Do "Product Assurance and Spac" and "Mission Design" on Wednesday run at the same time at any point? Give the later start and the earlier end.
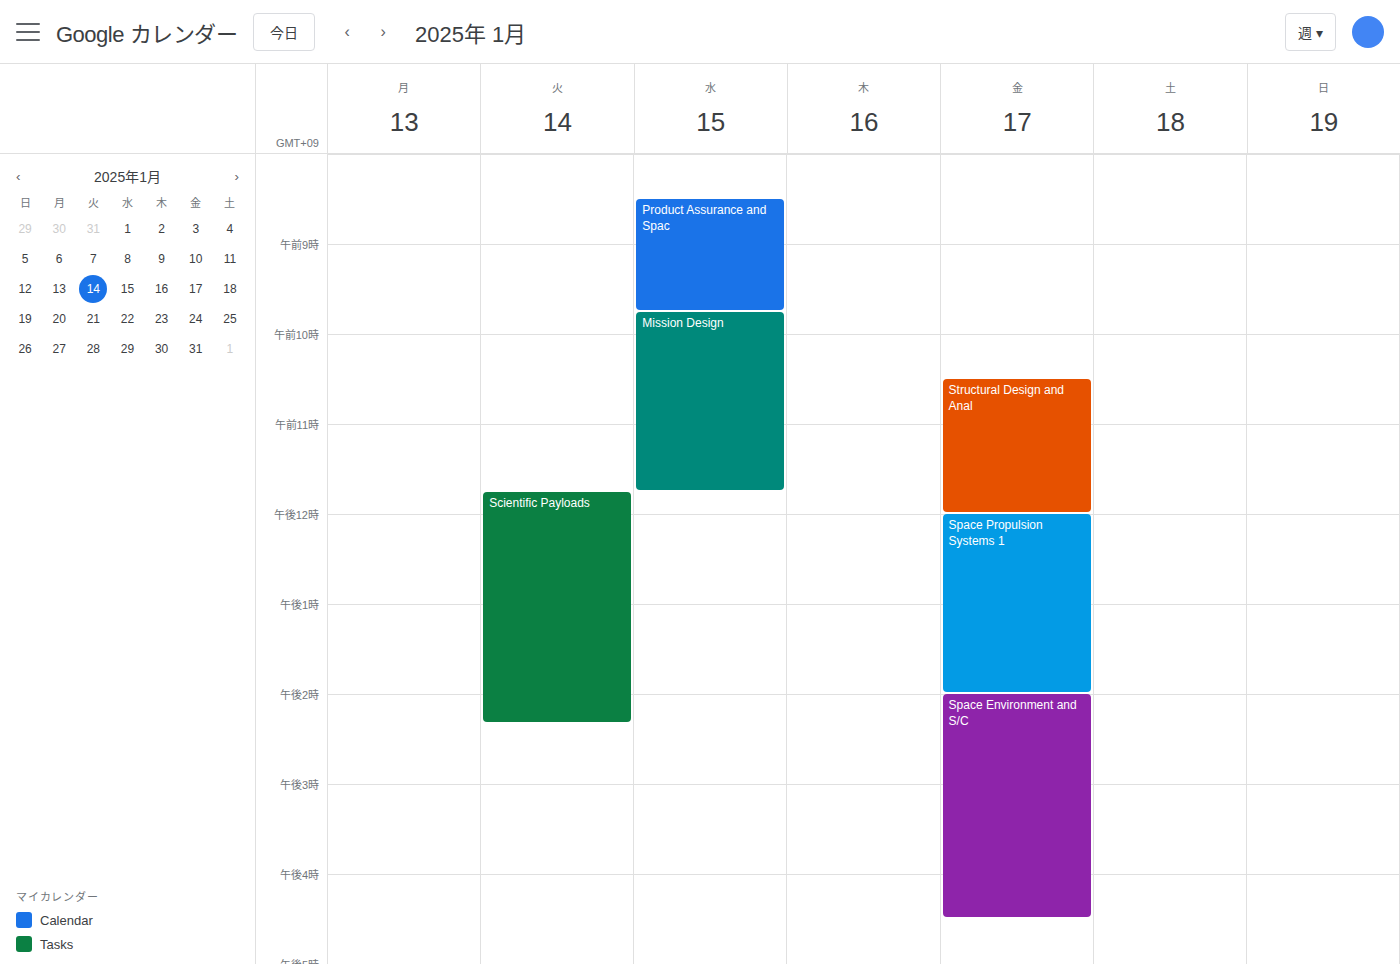
"Product Assurance and Spac" ends at 9:45 AM, exactly when "Mission Design" starts -- they touch but do not overlap.